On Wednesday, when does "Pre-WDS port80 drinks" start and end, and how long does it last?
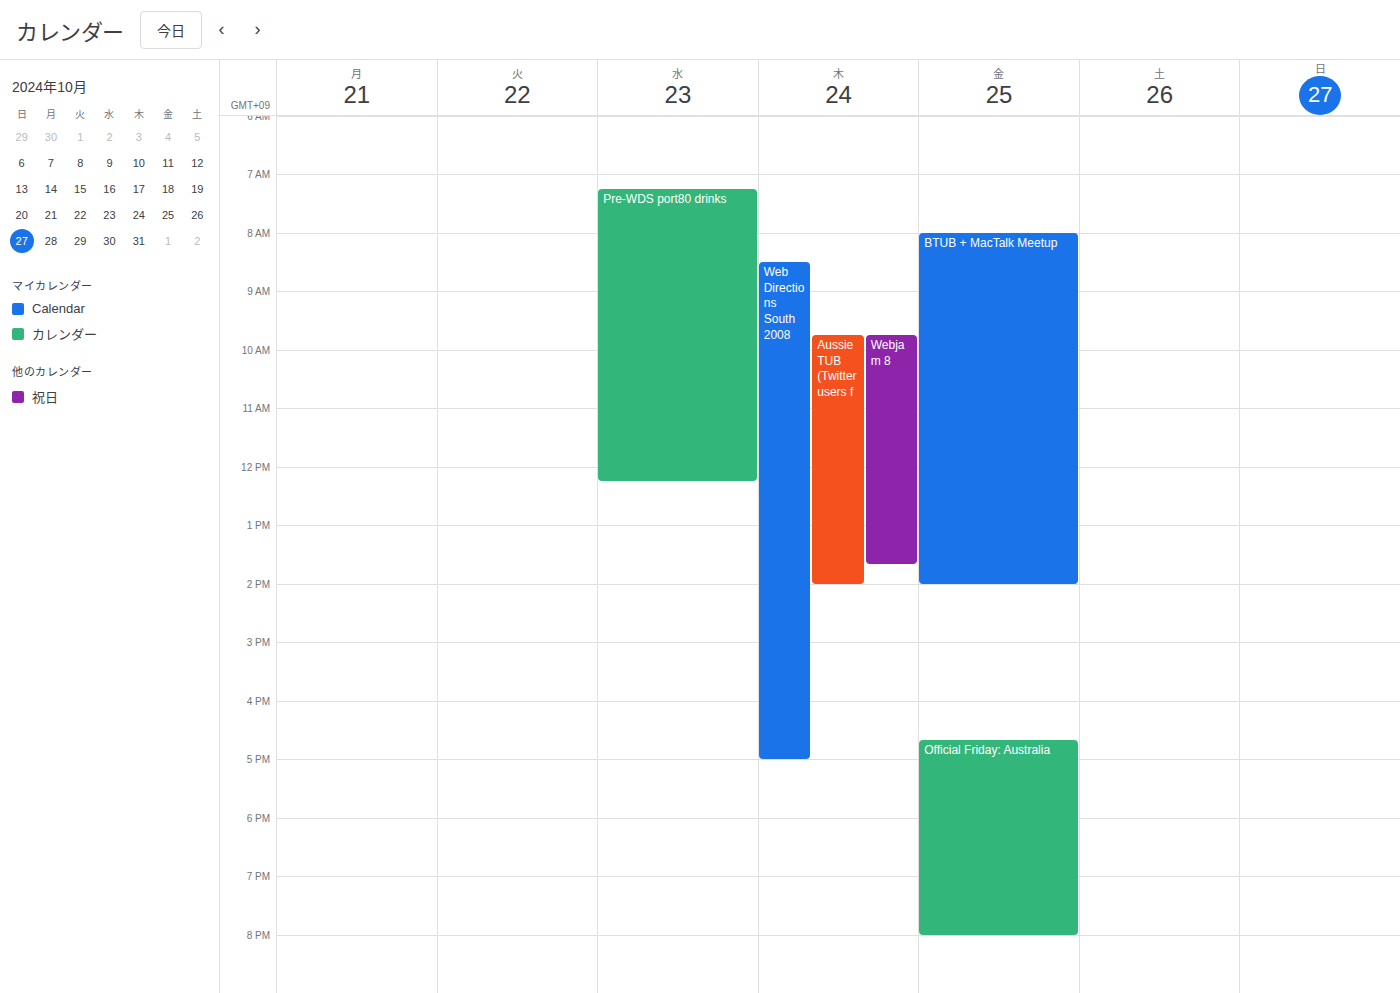
7:15 AM to 12:15 PM, 5 hours